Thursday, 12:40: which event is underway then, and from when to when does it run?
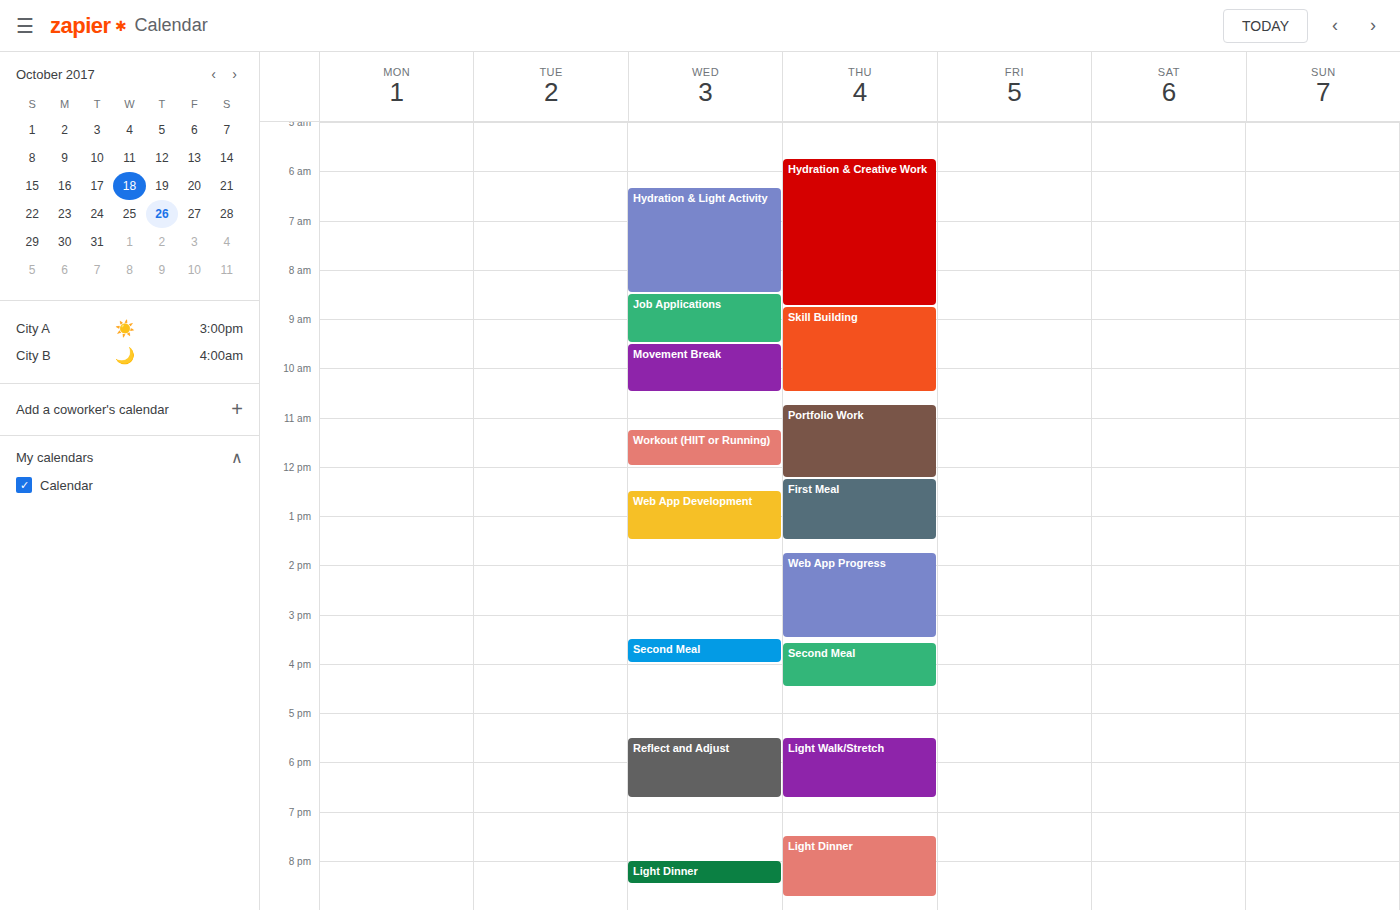
"First Meal", 12:15 to 13:30